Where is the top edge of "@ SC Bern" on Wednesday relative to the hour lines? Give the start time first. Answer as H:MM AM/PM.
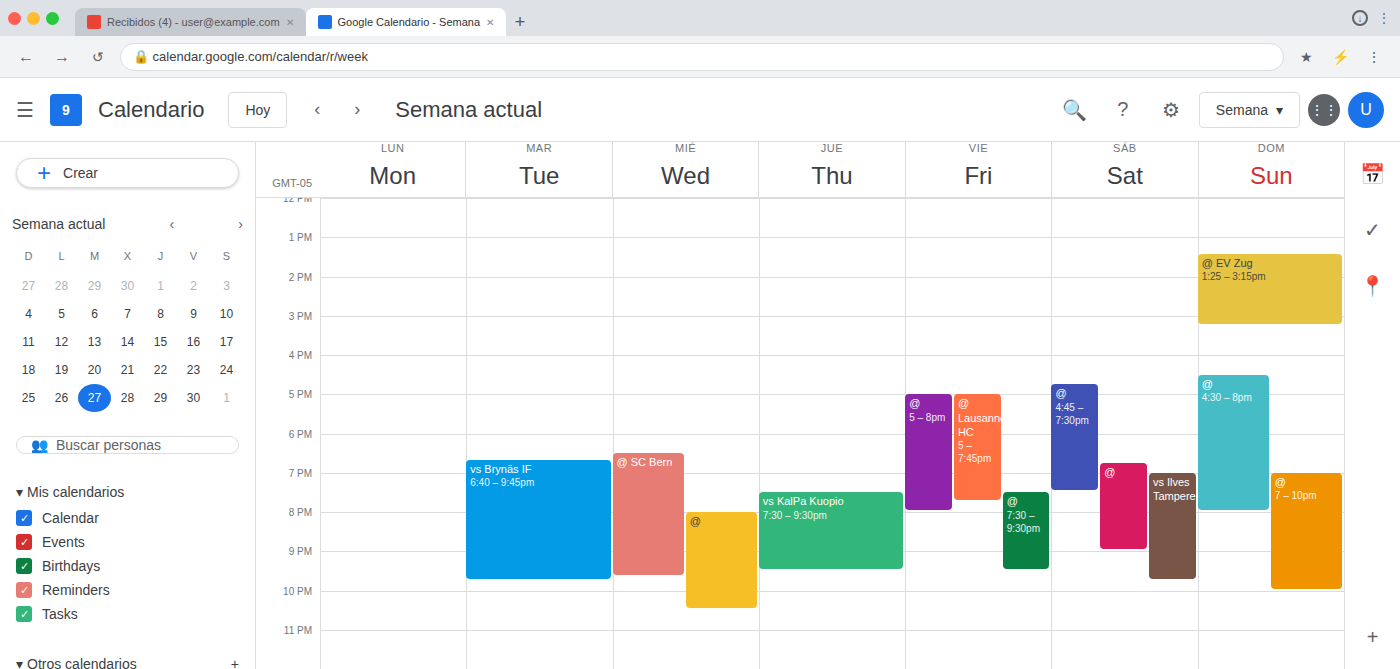
6:30 PM -- halfway between the 6 PM and 7 PM lines.